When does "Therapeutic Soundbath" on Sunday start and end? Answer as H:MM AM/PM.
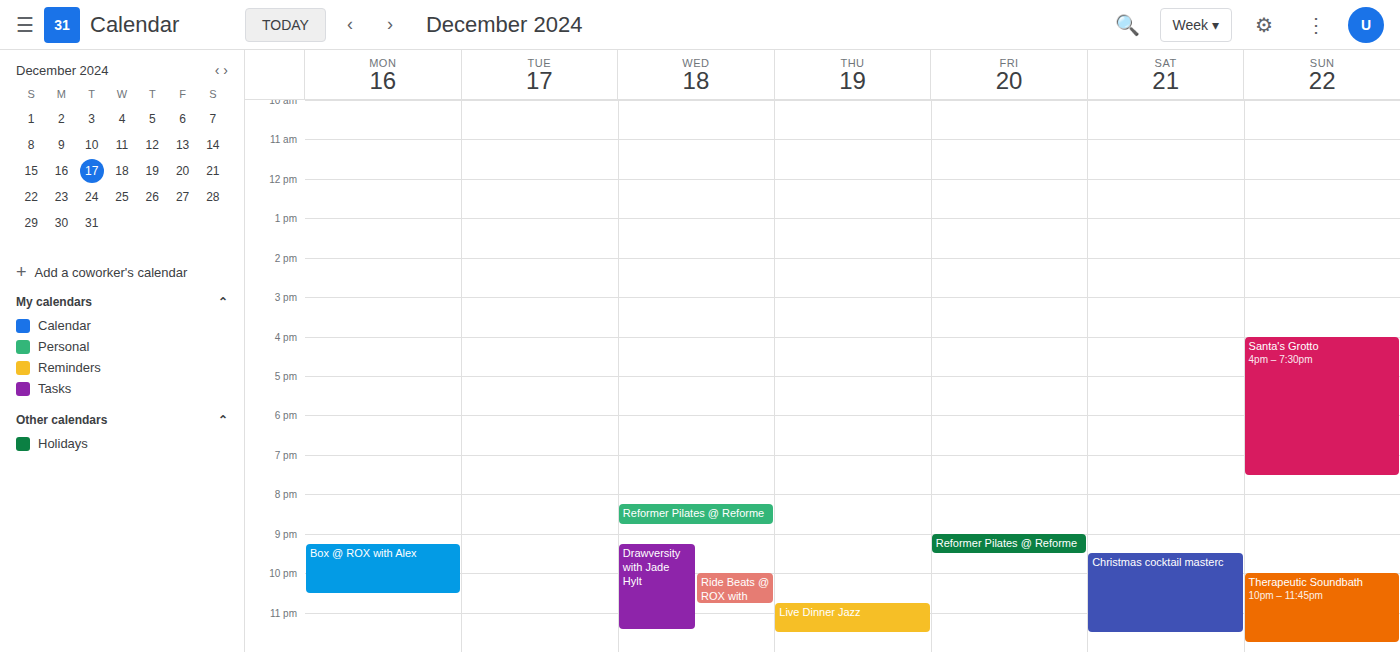
10:00 PM to 11:45 PM